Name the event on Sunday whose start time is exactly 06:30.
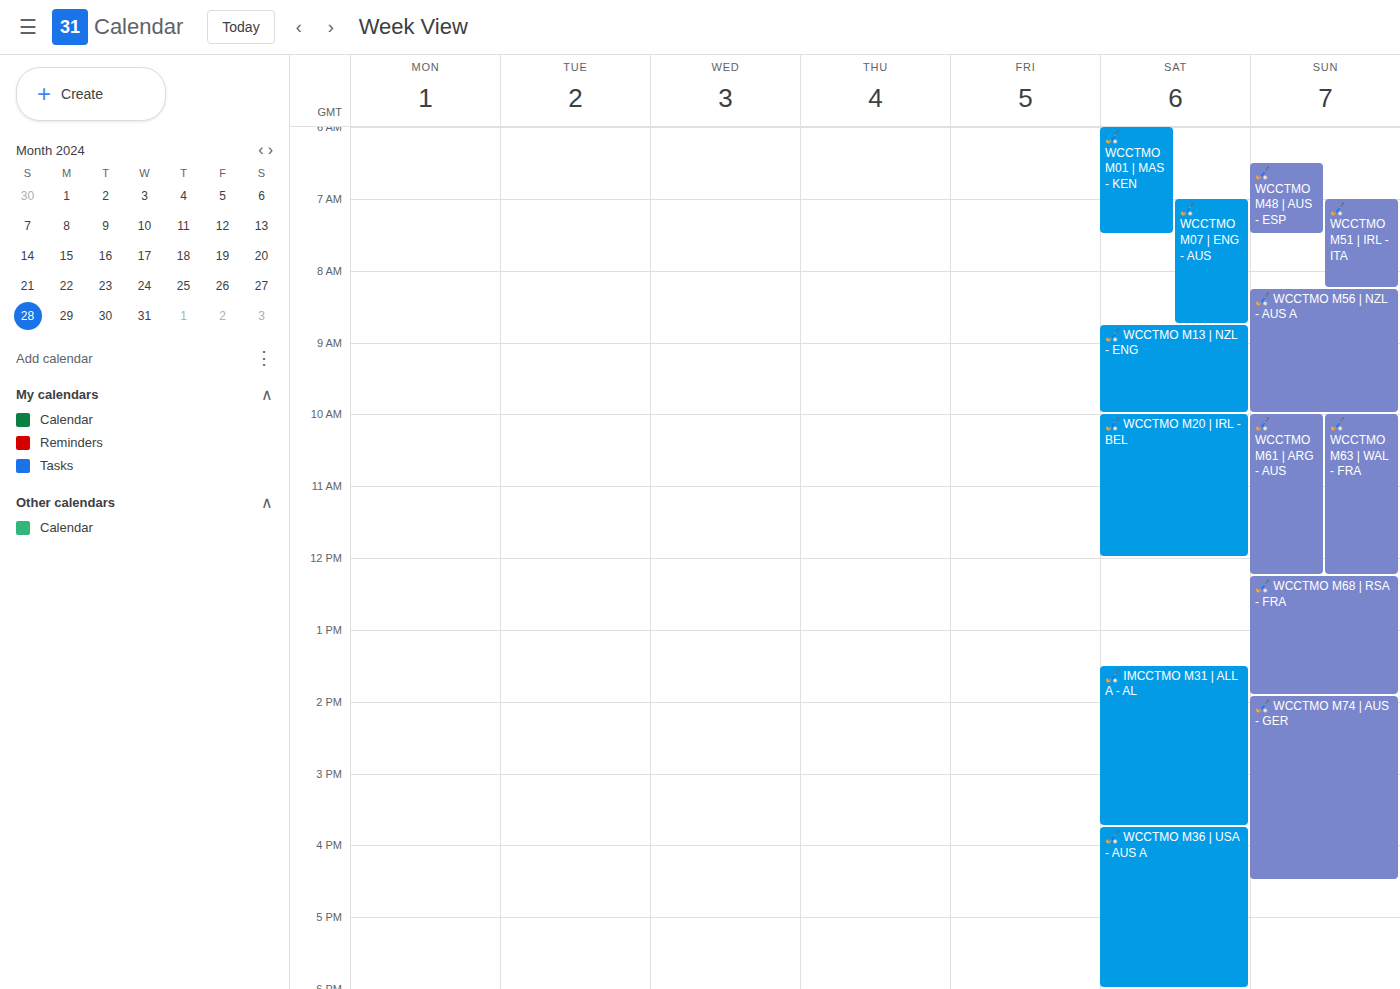
"🏑 WCCTMO M48 | AUS - ESP"